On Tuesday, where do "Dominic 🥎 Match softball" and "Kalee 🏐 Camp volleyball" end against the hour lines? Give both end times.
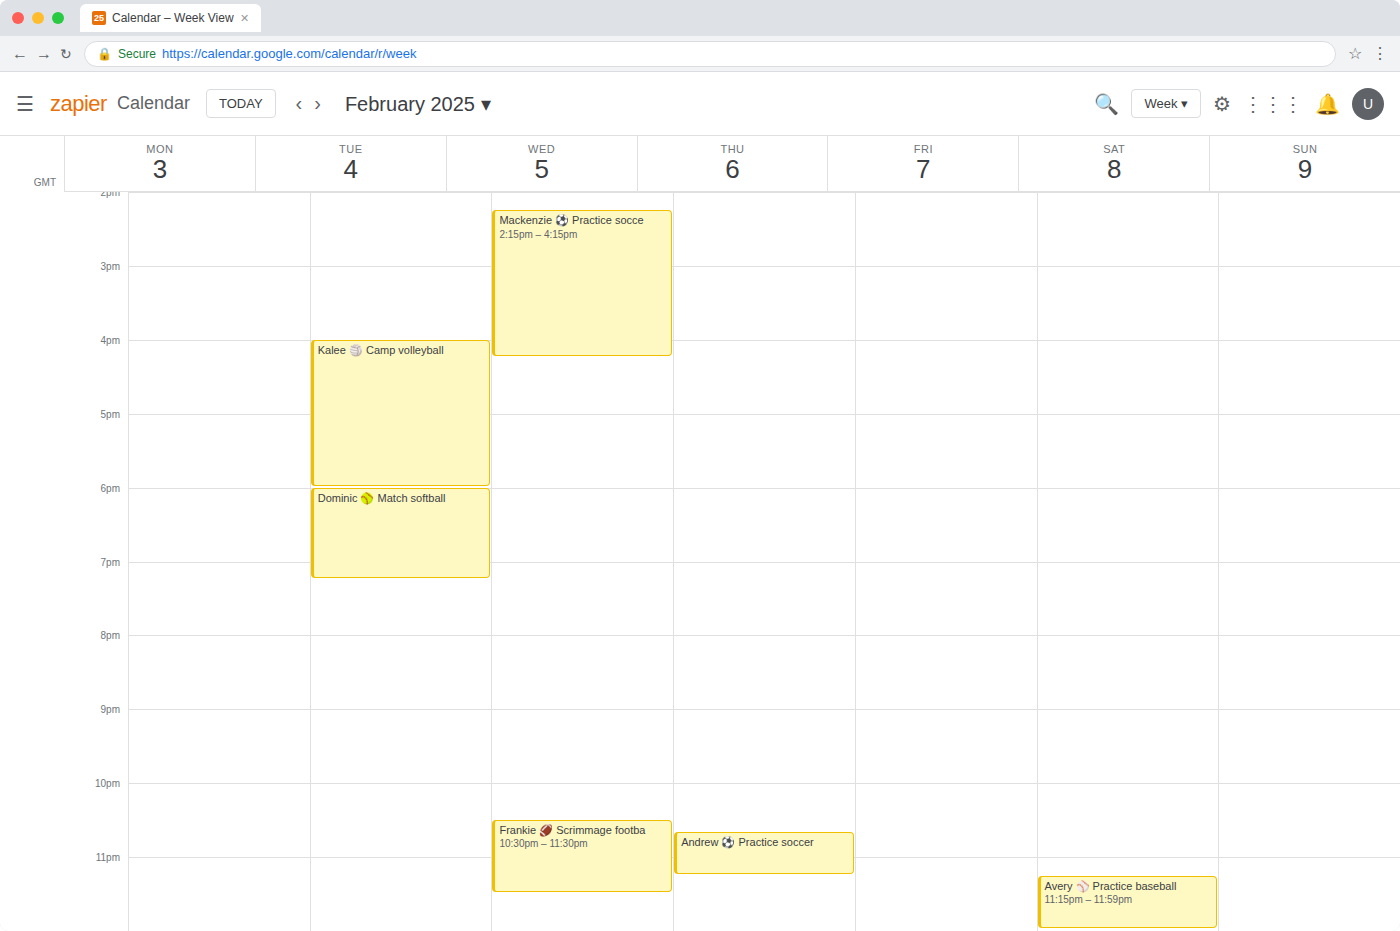
"Dominic 🥎 Match softball": 7:15 PM, neither: a quarter of the way from the 7 PM line to the 8 PM line. "Kalee 🏐 Camp volleyball": 6:00 PM, exactly on the 6 PM line.